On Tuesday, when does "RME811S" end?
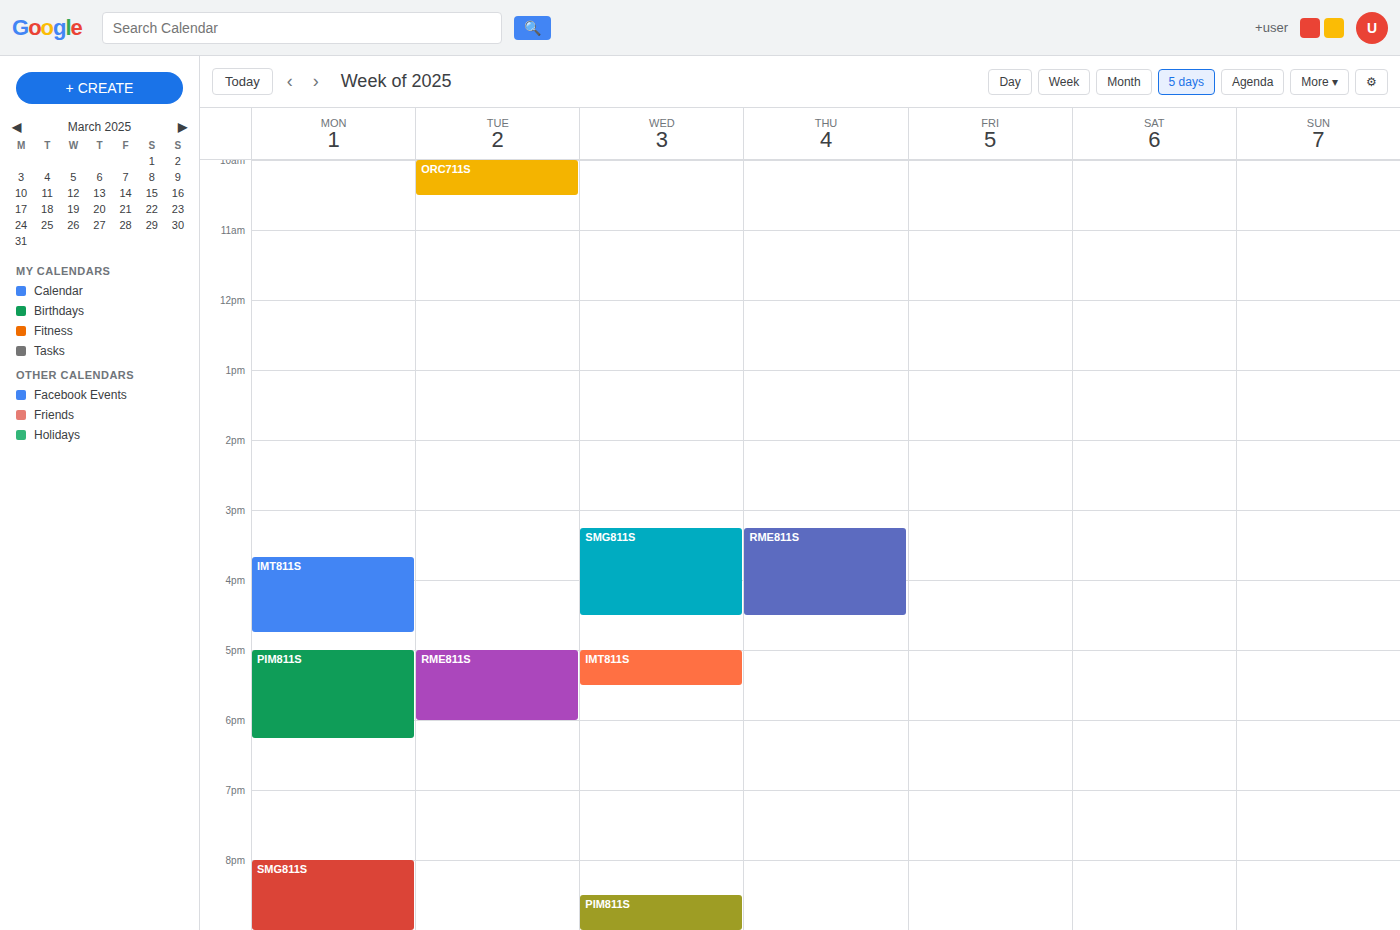
6:00 PM